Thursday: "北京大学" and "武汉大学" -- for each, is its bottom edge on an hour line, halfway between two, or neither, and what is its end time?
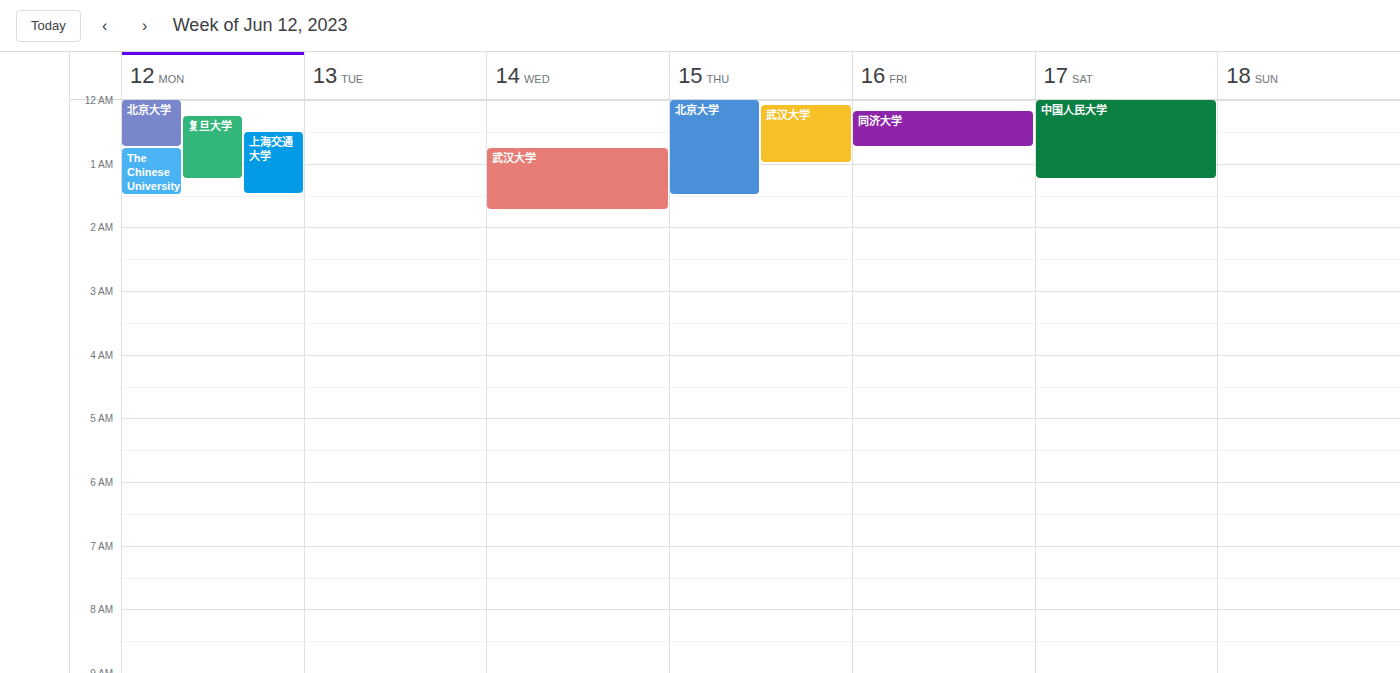
"北京大学": 1:30 AM, halfway between the 1 AM and 2 AM lines. "武汉大学": 1:00 AM, exactly on the 1 AM line.